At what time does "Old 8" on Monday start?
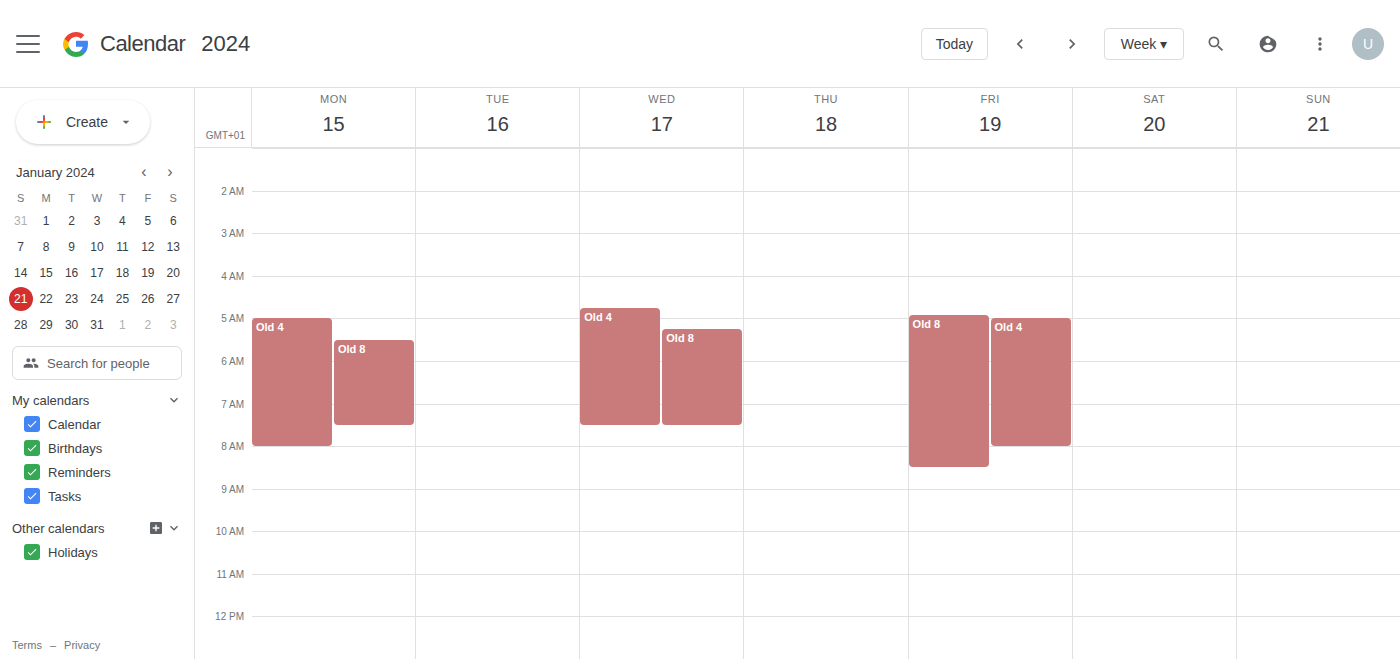
5:30 AM